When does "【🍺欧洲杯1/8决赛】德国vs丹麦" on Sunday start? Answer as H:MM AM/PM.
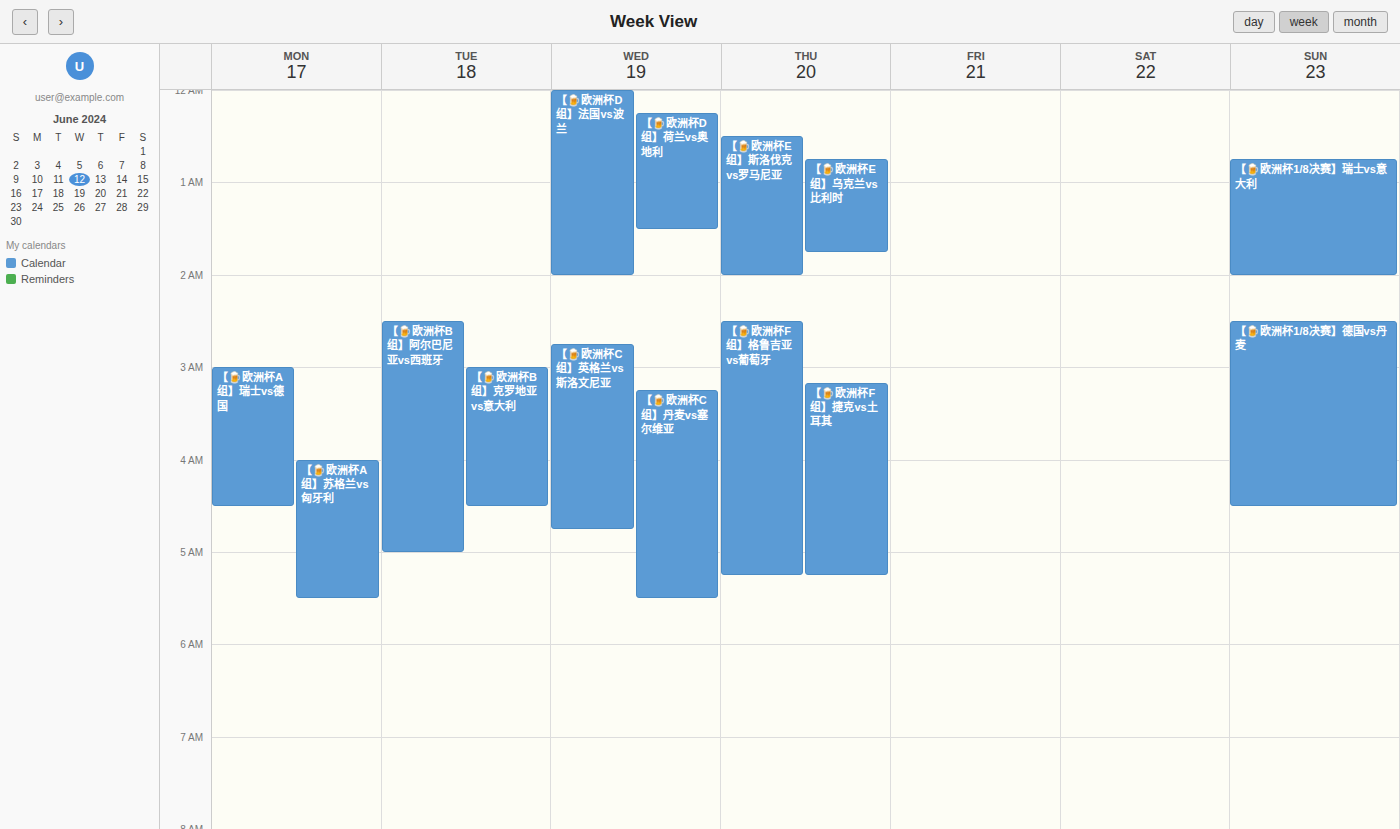
2:30 AM